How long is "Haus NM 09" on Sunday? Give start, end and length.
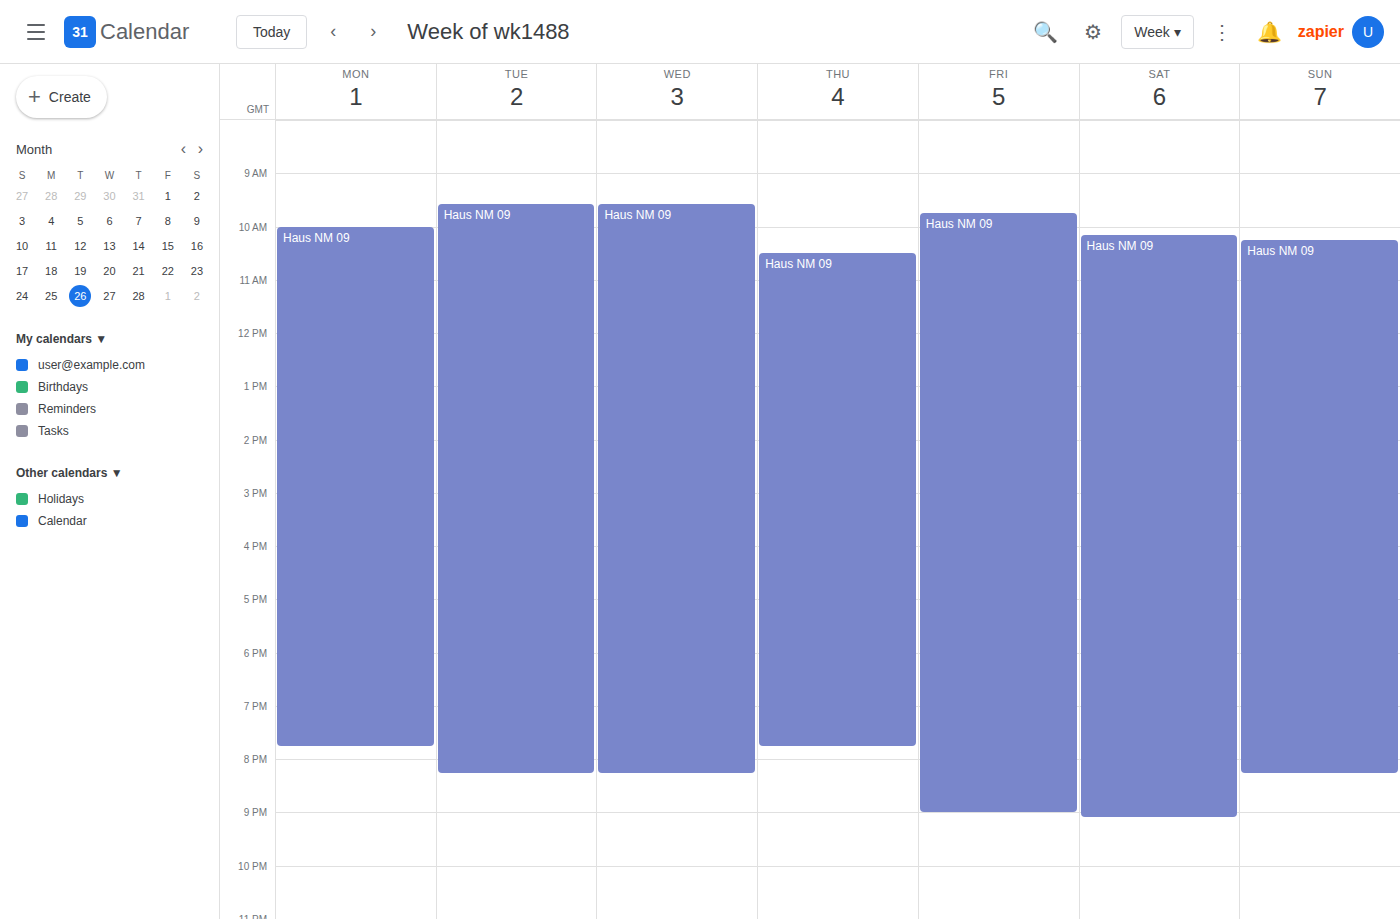
10:15 AM to 8:15 PM, 10 hours